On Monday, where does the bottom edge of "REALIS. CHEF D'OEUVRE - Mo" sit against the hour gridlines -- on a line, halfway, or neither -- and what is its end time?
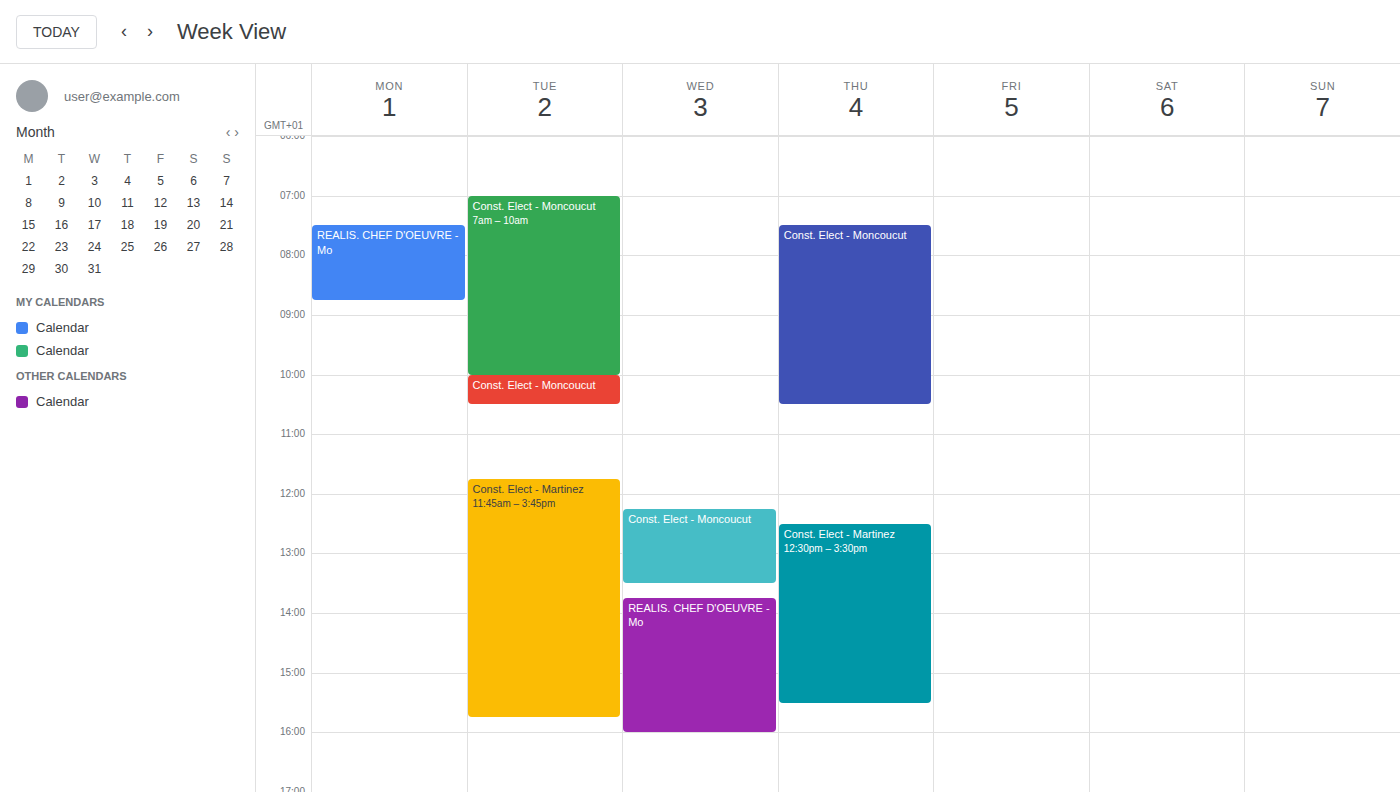
08:45 -- neither: three quarters of the way from the 08:00 line to the 09:00 line.